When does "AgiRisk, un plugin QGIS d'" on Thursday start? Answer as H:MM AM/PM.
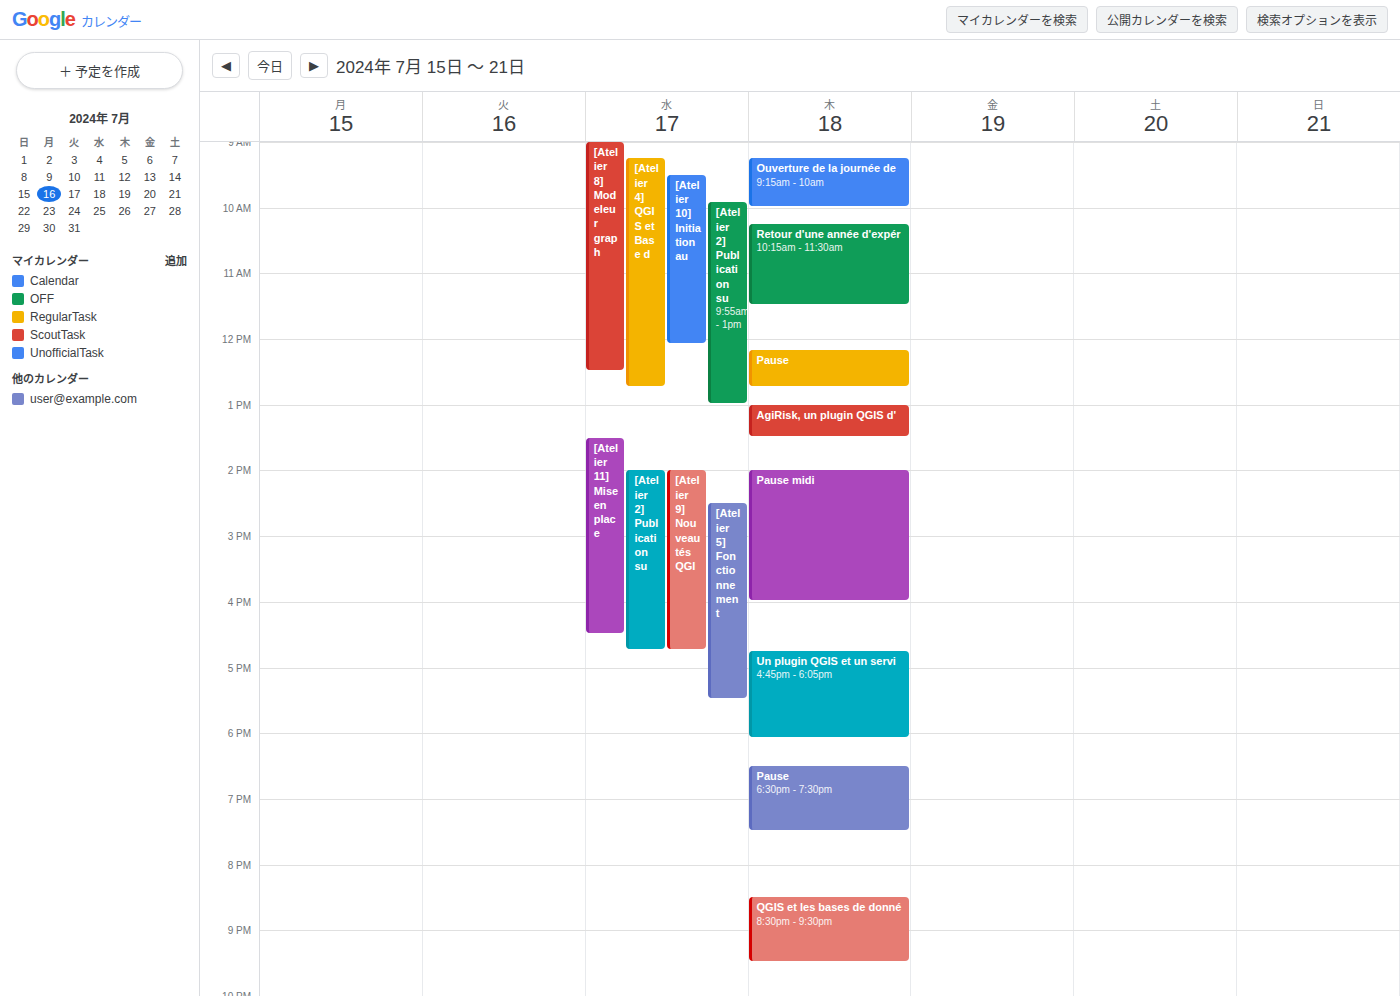
1:00 PM